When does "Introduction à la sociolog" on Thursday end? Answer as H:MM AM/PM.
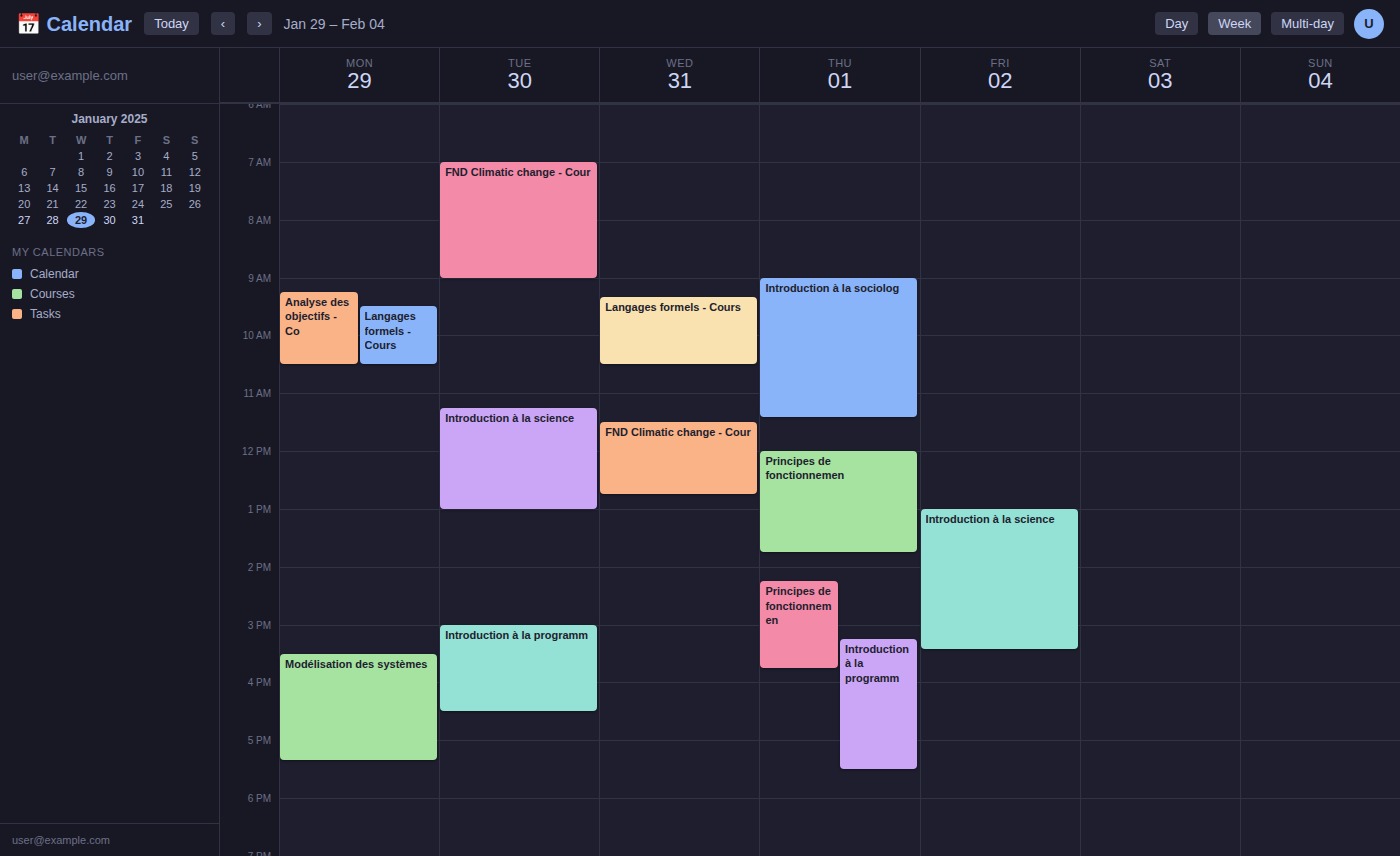
11:25 AM